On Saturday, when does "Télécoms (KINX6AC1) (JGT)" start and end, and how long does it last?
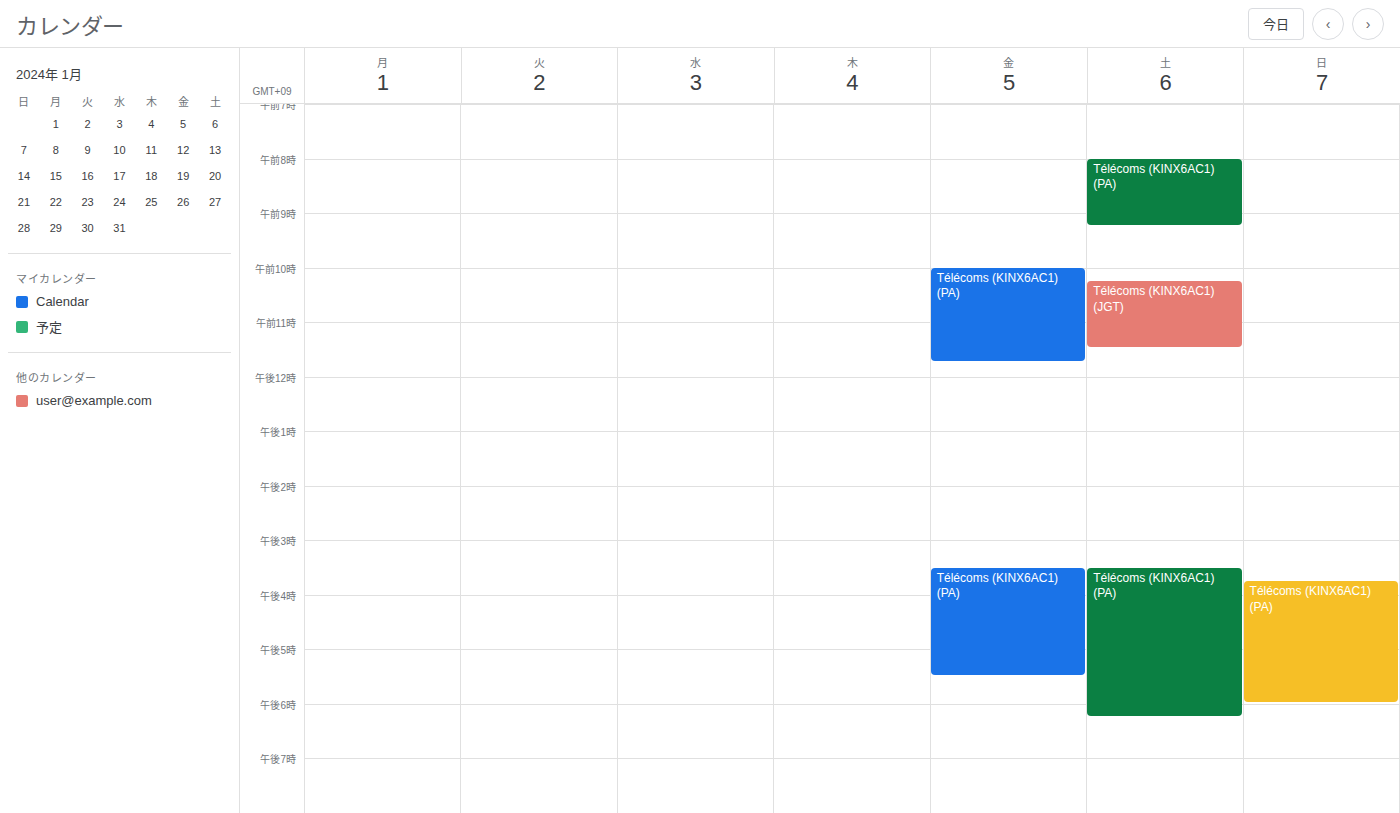
10:15 AM to 11:30 AM, 1 hour 15 minutes